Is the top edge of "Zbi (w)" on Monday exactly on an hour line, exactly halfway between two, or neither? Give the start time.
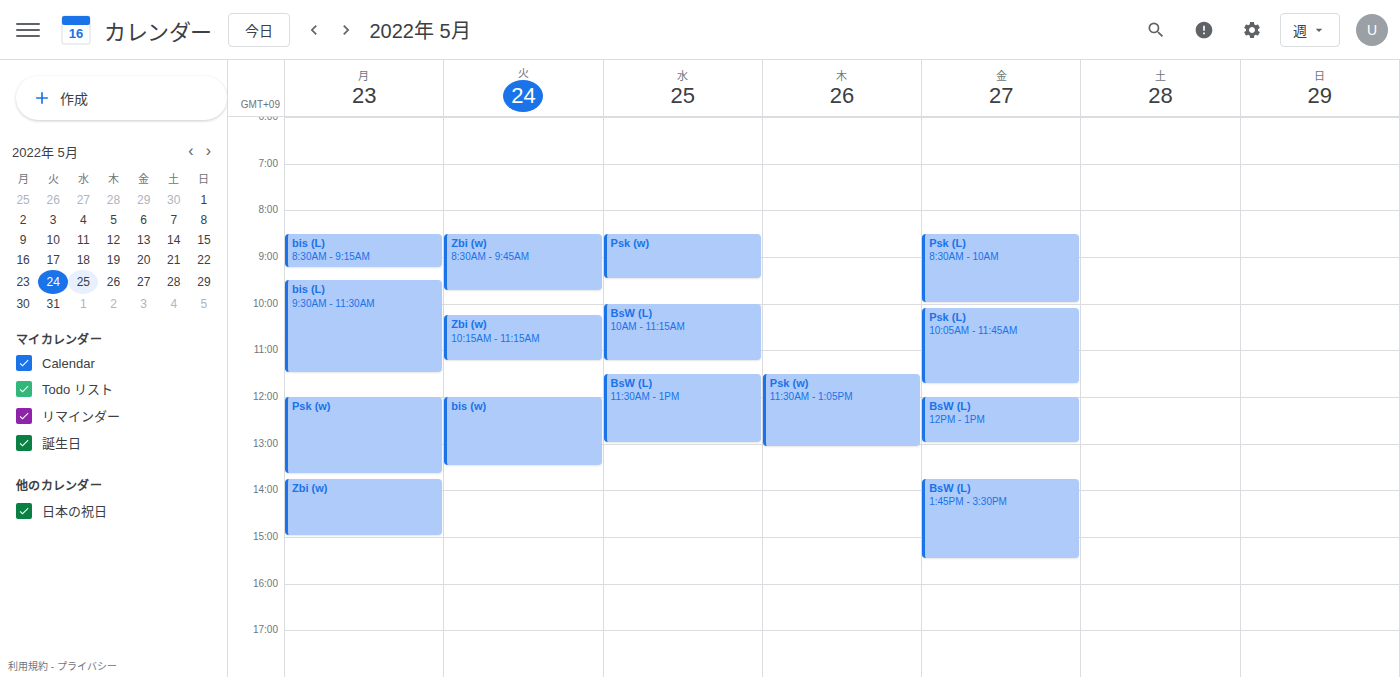
1:45 PM -- neither: three quarters of the way from the 1 PM line to the 2 PM line.